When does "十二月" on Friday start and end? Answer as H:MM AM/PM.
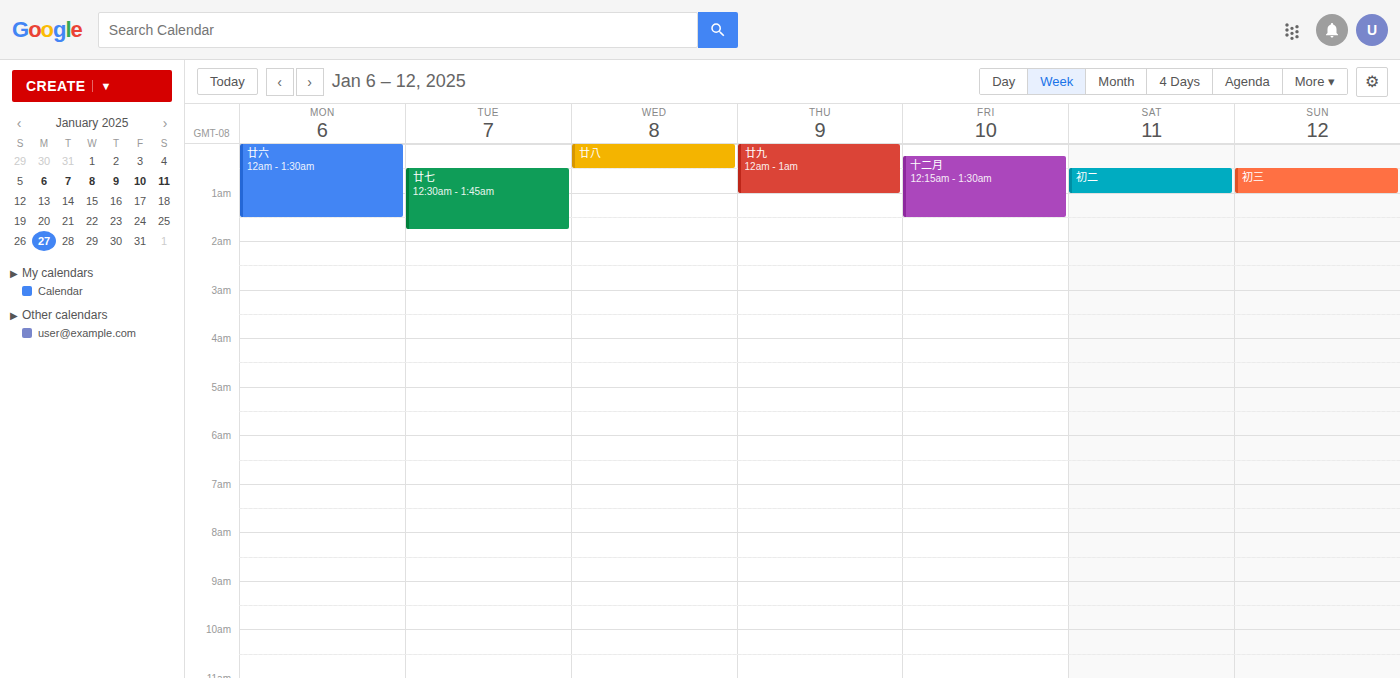
12:15 AM to 1:30 AM